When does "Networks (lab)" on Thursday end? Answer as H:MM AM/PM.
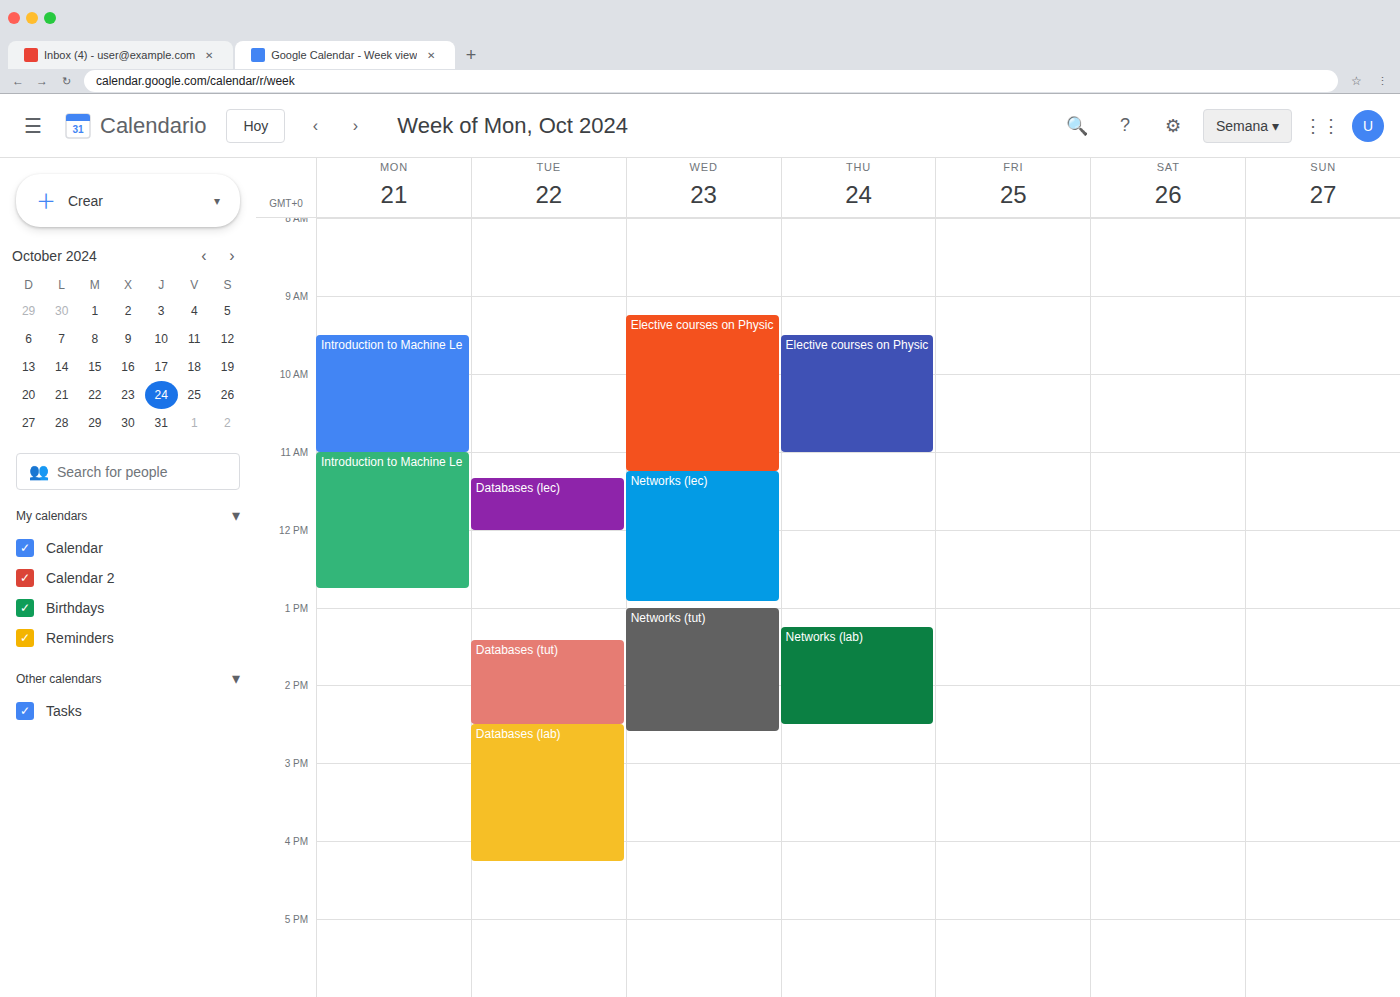
2:30 PM